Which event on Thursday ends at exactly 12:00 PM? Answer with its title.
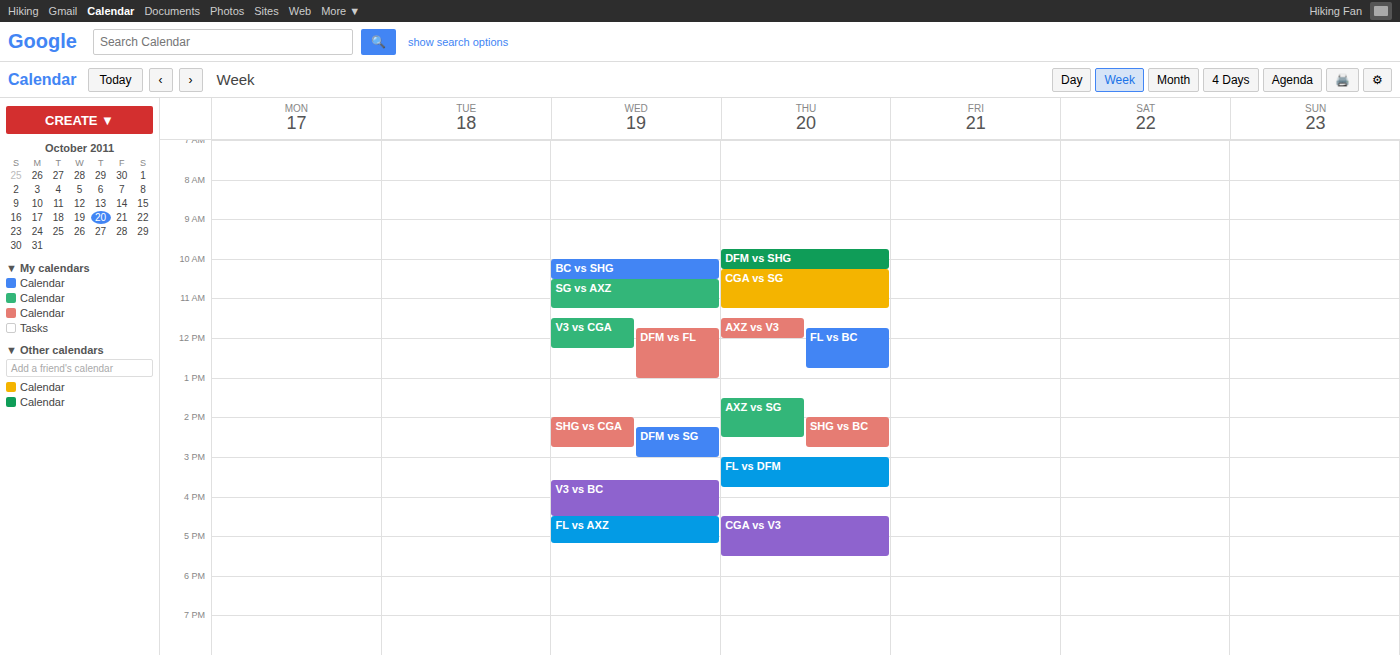
"AXZ vs V3"